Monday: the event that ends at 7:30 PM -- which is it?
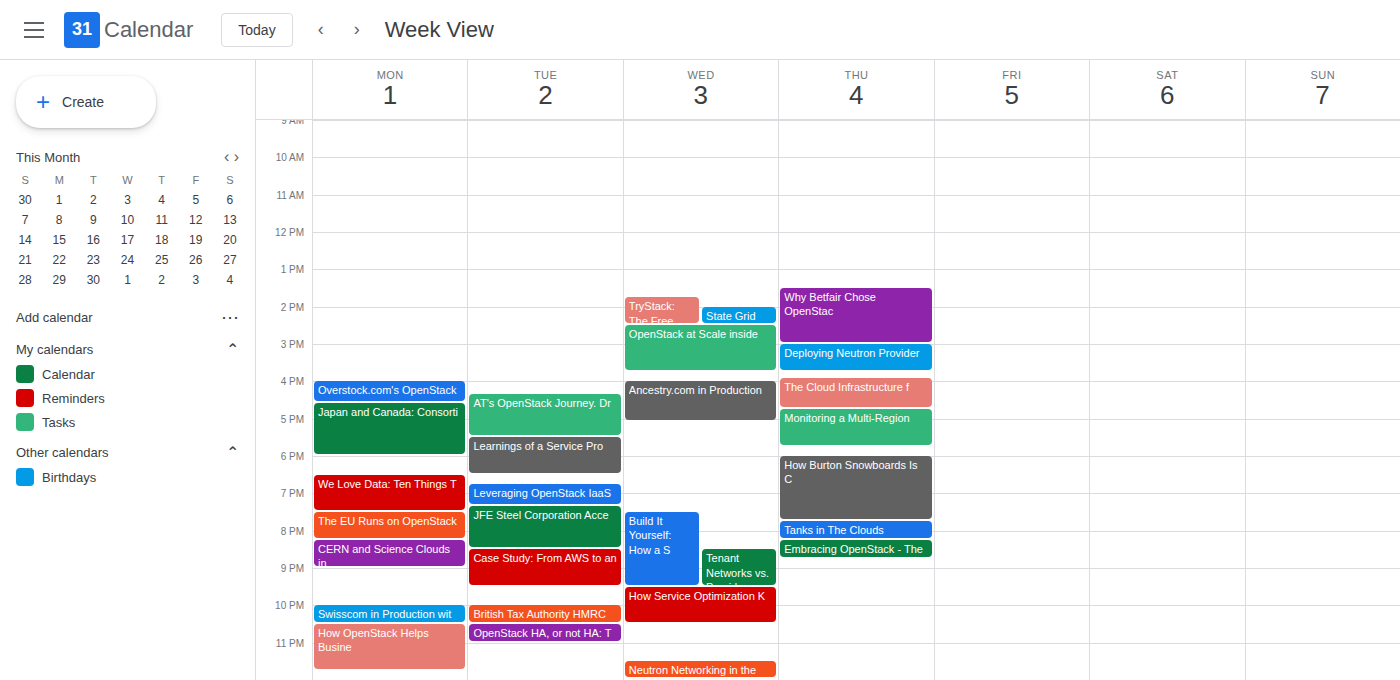
"We Love Data: Ten Things T"